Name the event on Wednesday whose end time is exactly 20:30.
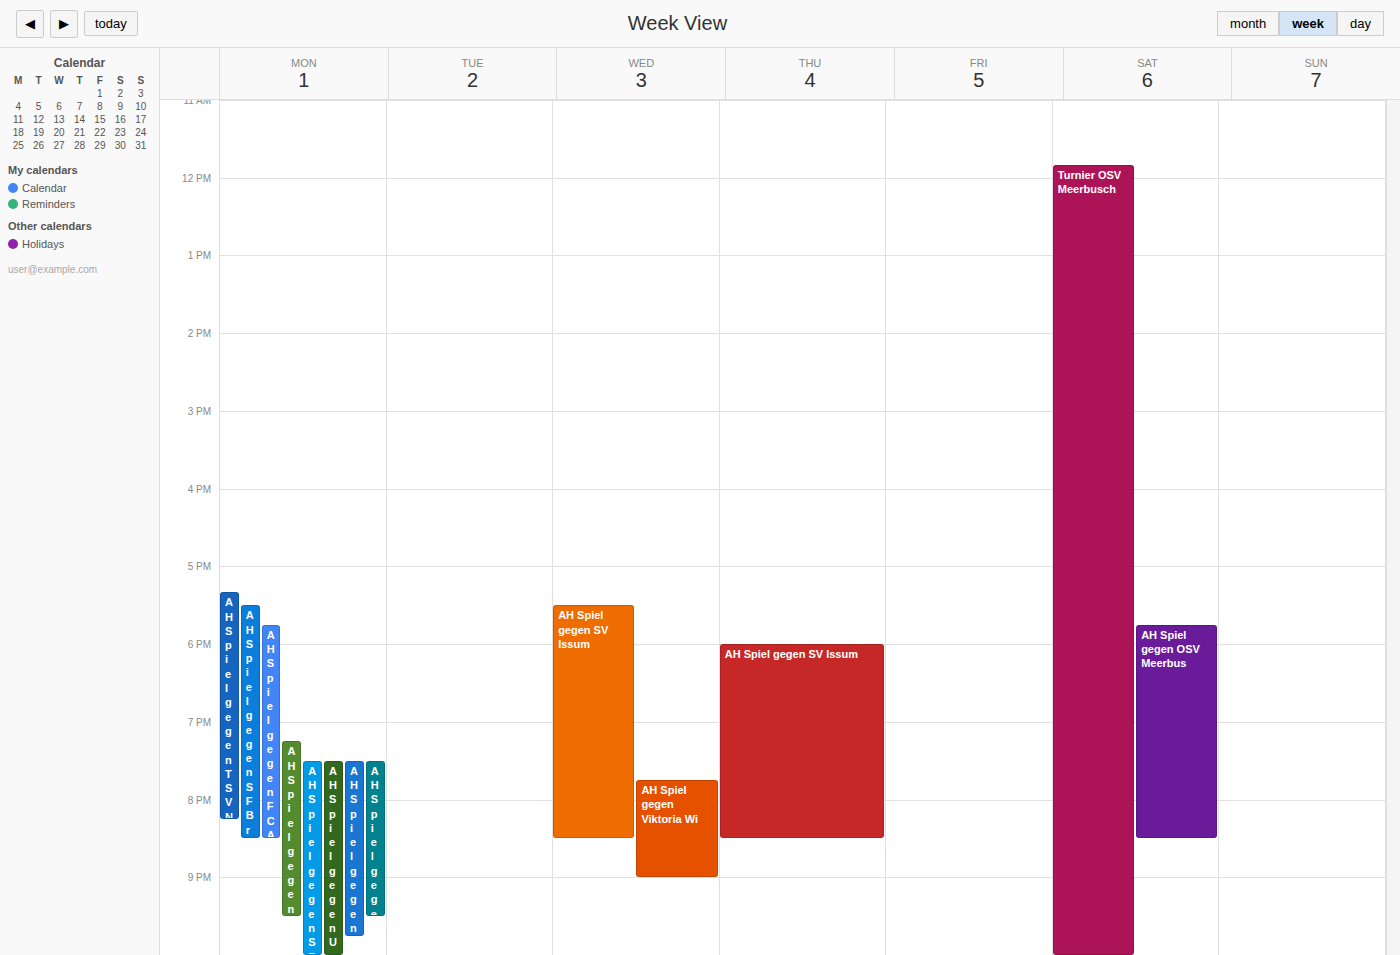
"AH Spiel gegen SV Issum"